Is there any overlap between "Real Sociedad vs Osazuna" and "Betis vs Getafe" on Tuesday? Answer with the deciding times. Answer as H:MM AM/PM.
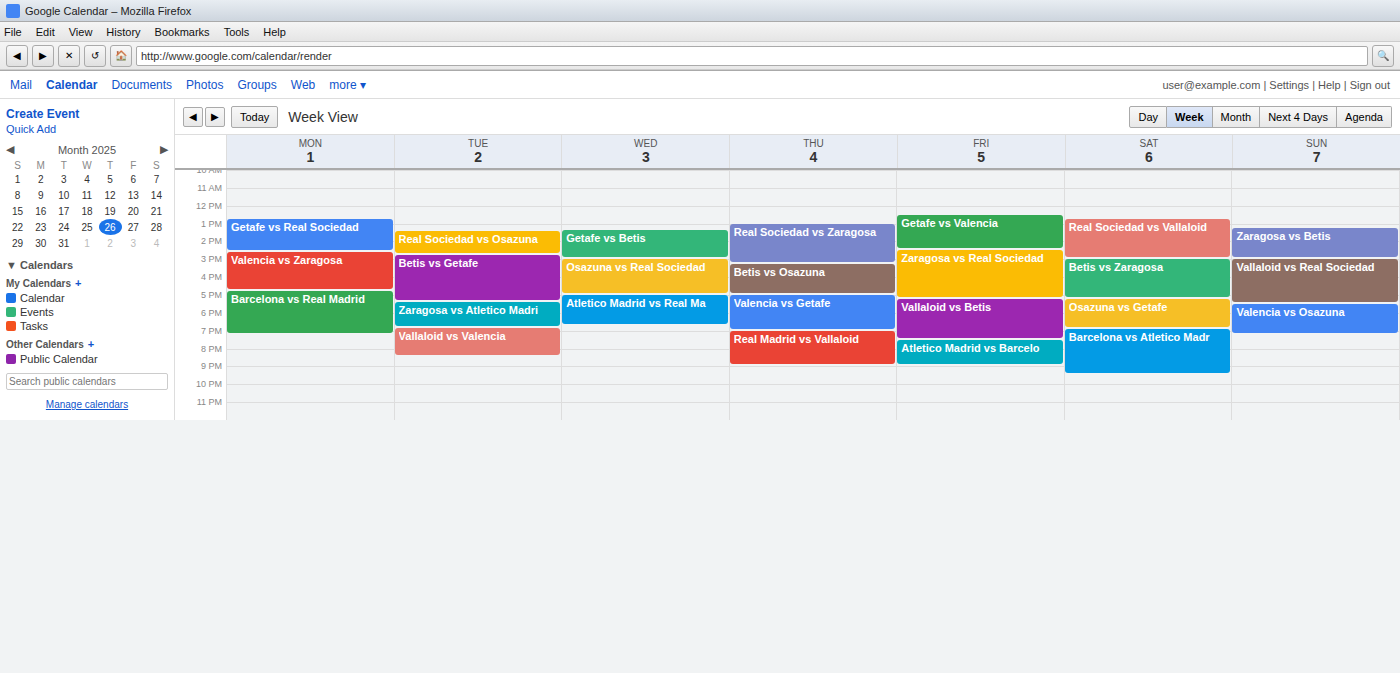
"Real Sociedad vs Osazuna" ends at 2:45 PM, exactly when "Betis vs Getafe" starts -- they touch but do not overlap.